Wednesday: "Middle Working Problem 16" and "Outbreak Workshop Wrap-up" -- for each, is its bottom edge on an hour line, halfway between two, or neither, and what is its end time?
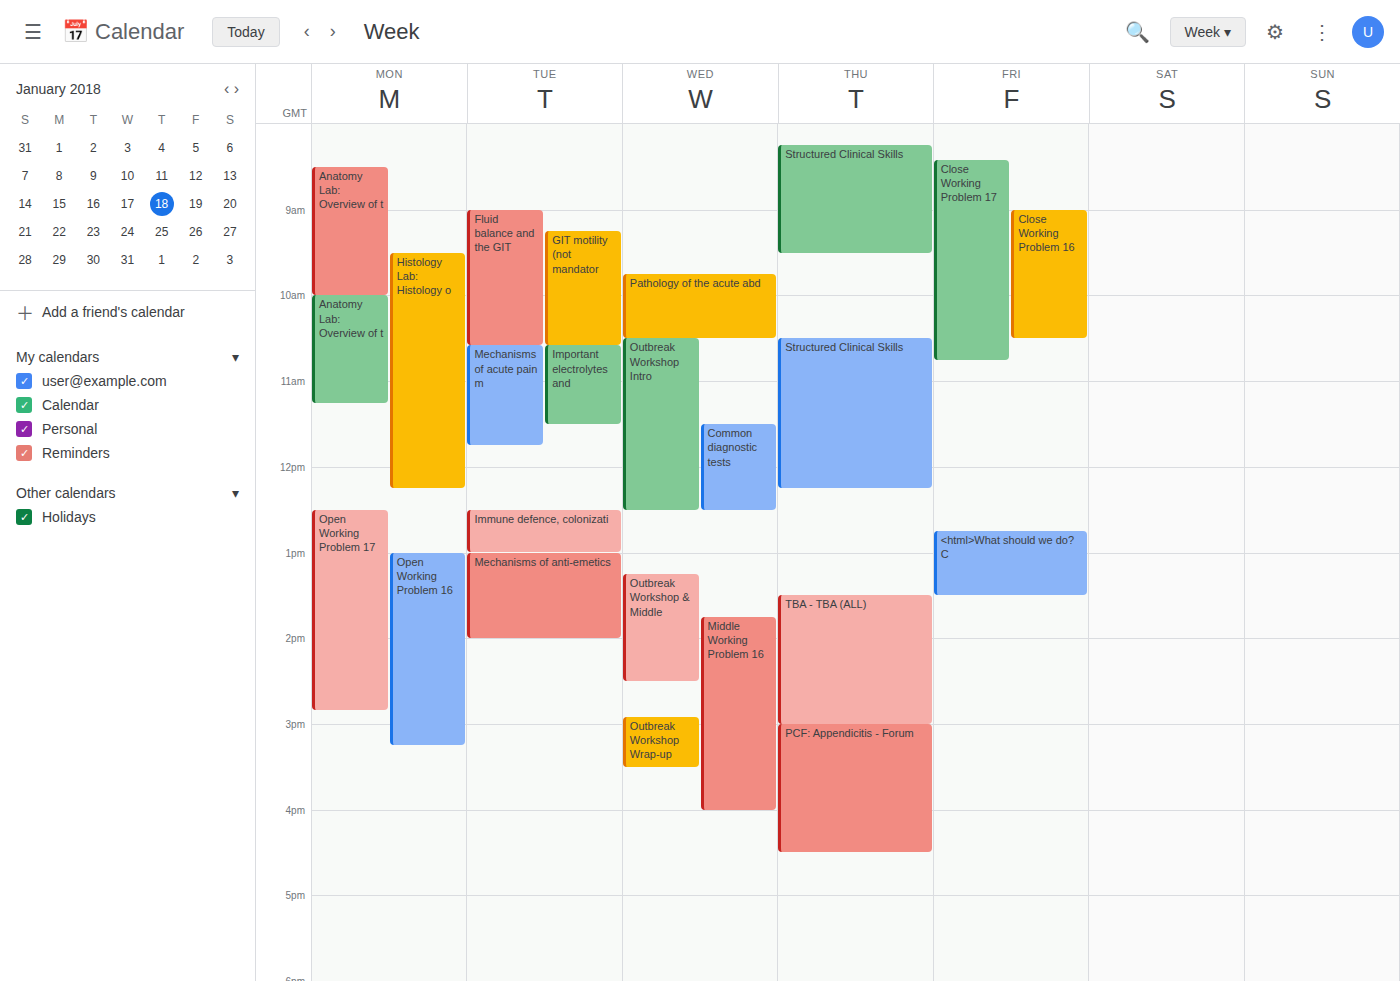
"Middle Working Problem 16": 16:00, exactly on the 16:00 line. "Outbreak Workshop Wrap-up": 15:30, halfway between the 15:00 and 16:00 lines.